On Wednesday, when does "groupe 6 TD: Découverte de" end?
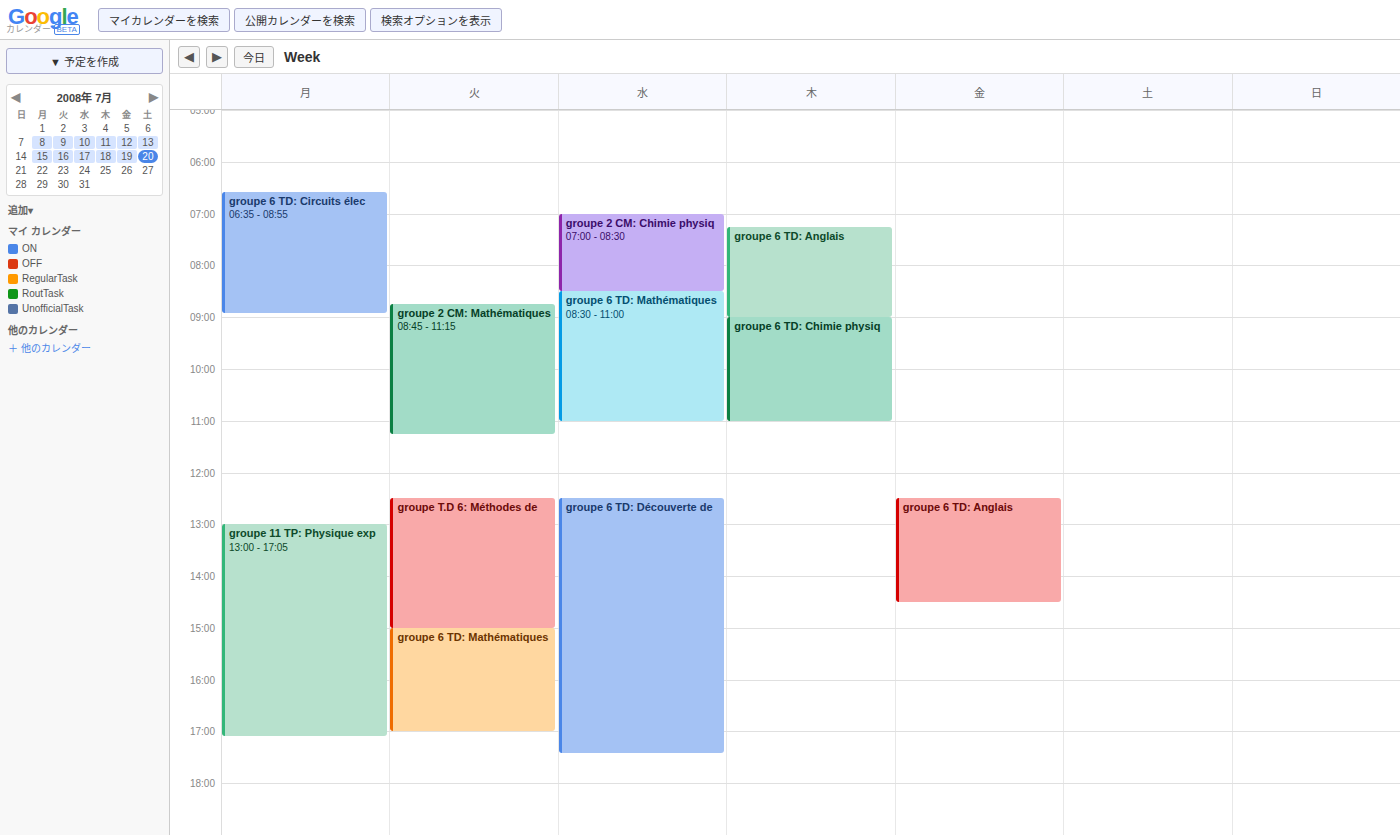
5:25 PM